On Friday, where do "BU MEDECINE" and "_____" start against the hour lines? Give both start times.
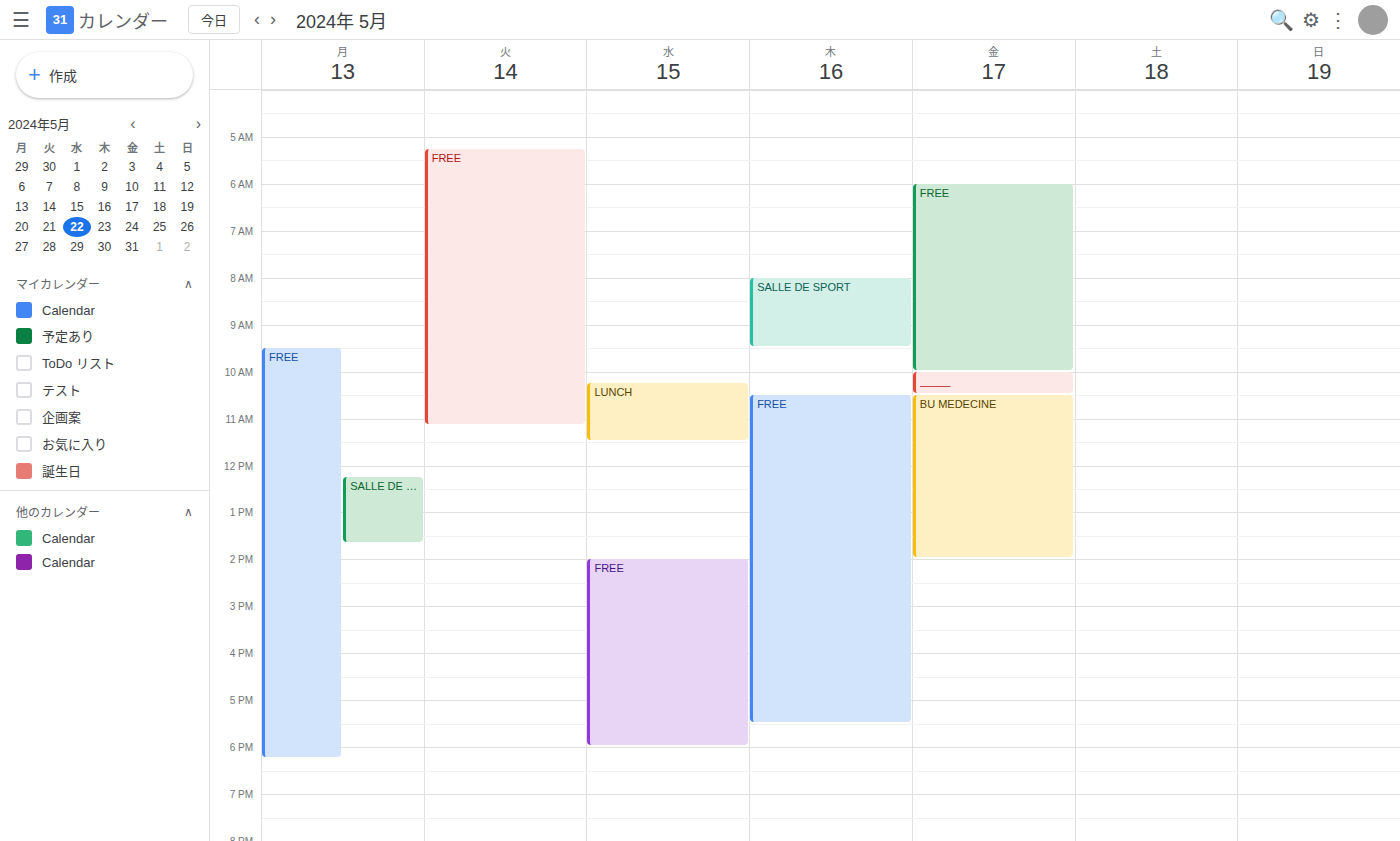
"BU MEDECINE": 10:30 AM, halfway between the 10 AM and 11 AM lines. "_____": 10:00 AM, exactly on the 10 AM line.